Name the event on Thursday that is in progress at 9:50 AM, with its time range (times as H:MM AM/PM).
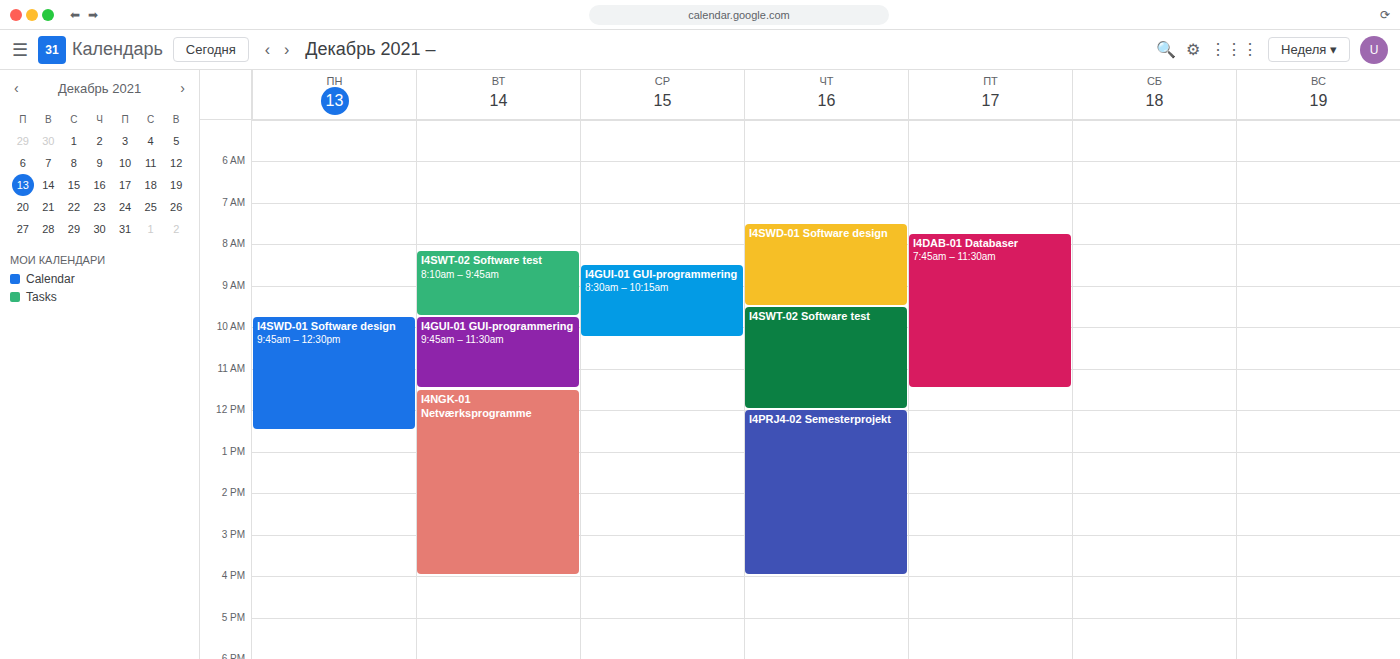
"I4SWT-02 Software test", 9:30 AM to 12:00 PM